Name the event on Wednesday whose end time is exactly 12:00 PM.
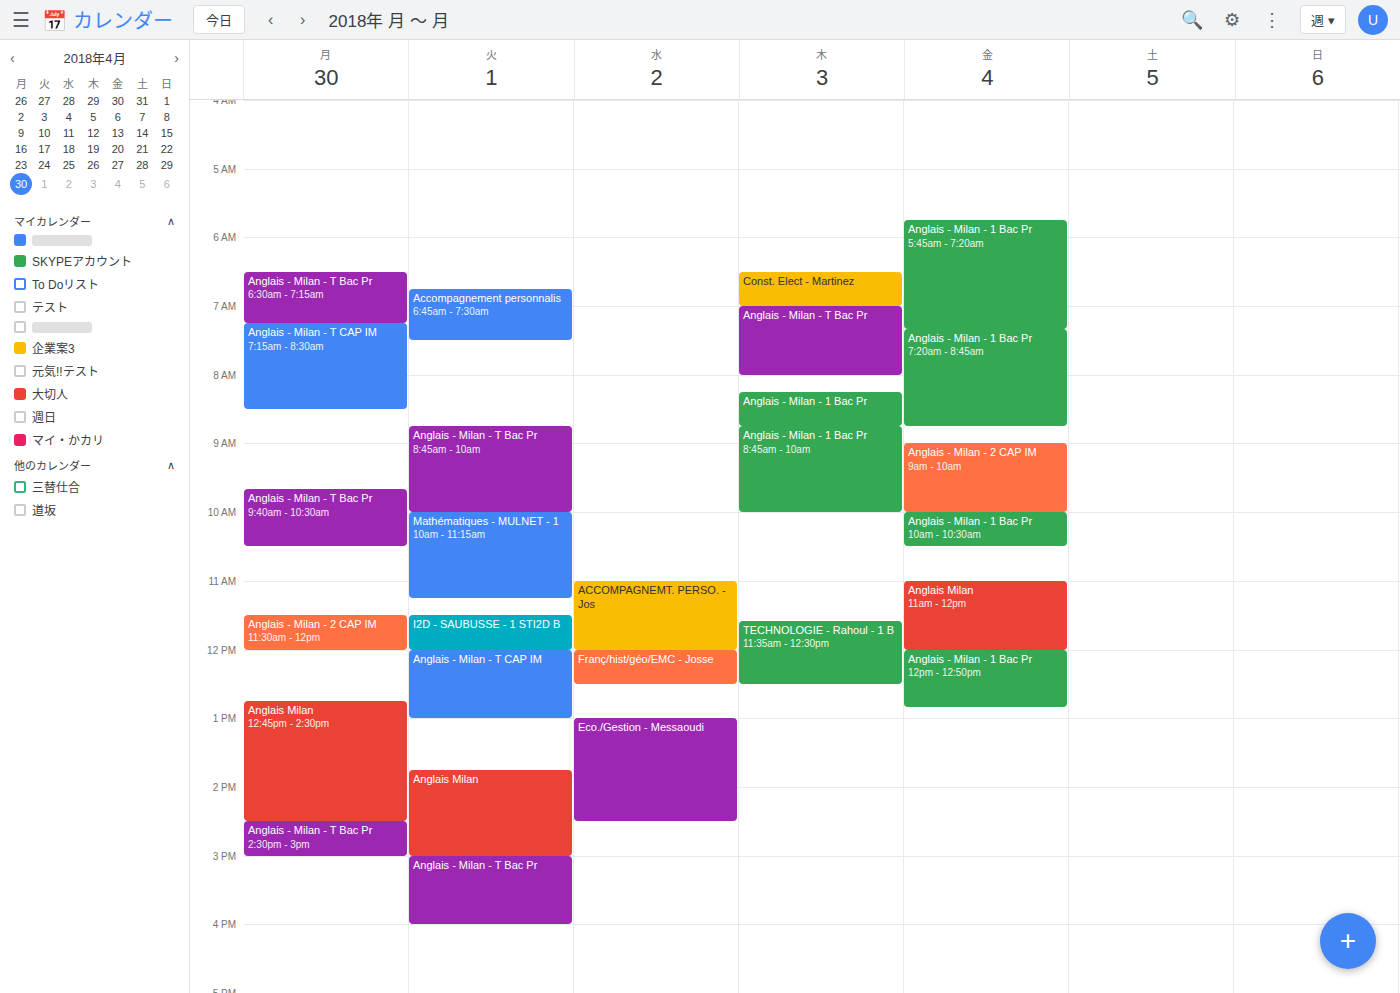
"ACCOMPAGNEMT. PERSO. - Jos"